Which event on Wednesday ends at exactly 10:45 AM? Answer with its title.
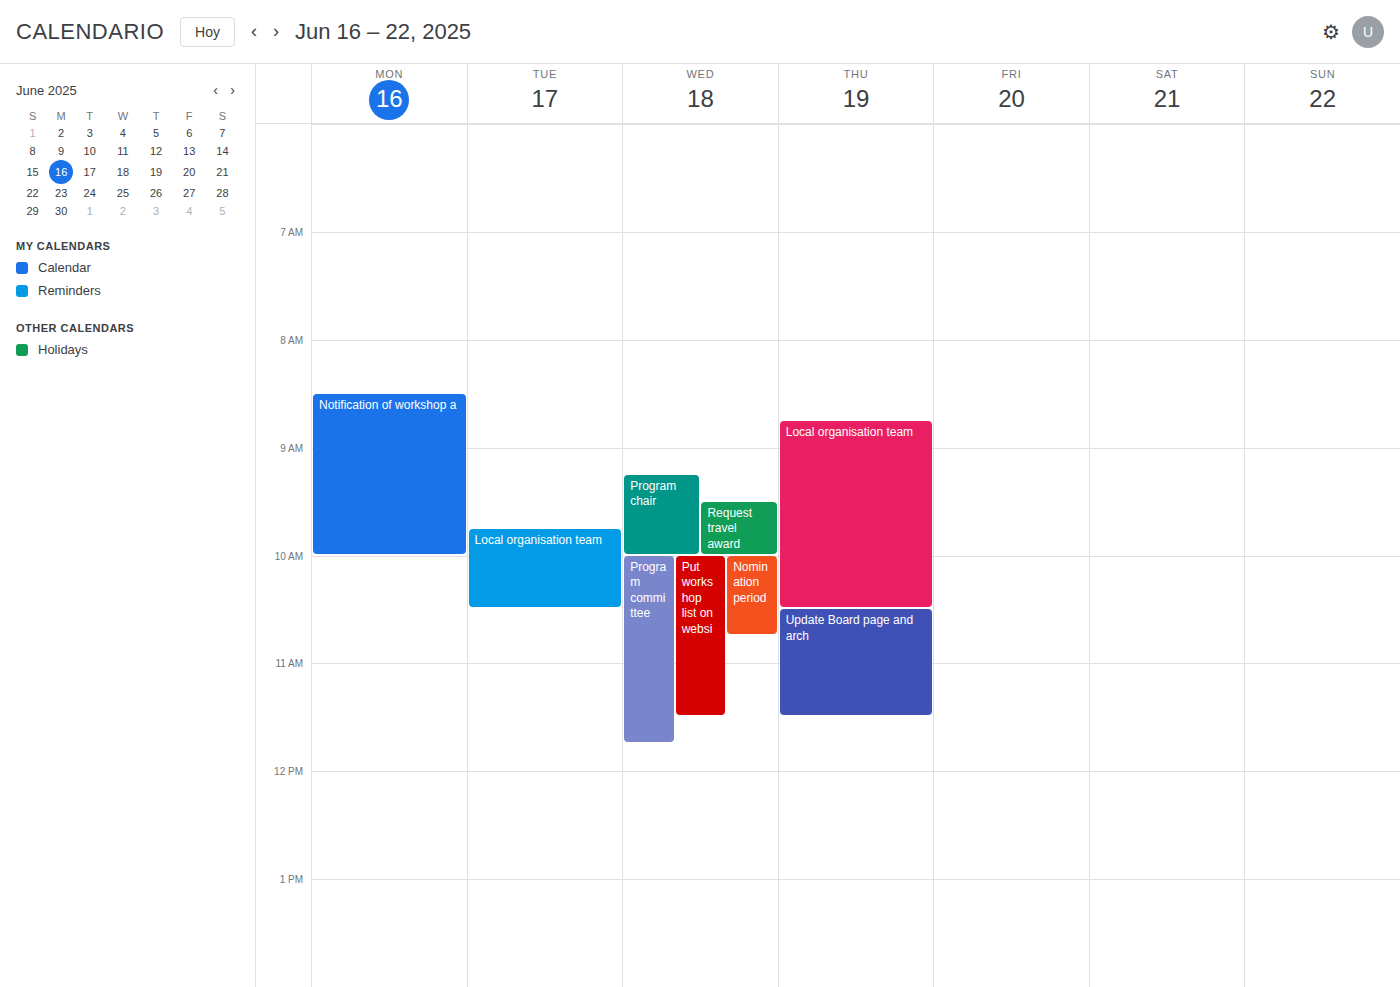
"Nomination period"